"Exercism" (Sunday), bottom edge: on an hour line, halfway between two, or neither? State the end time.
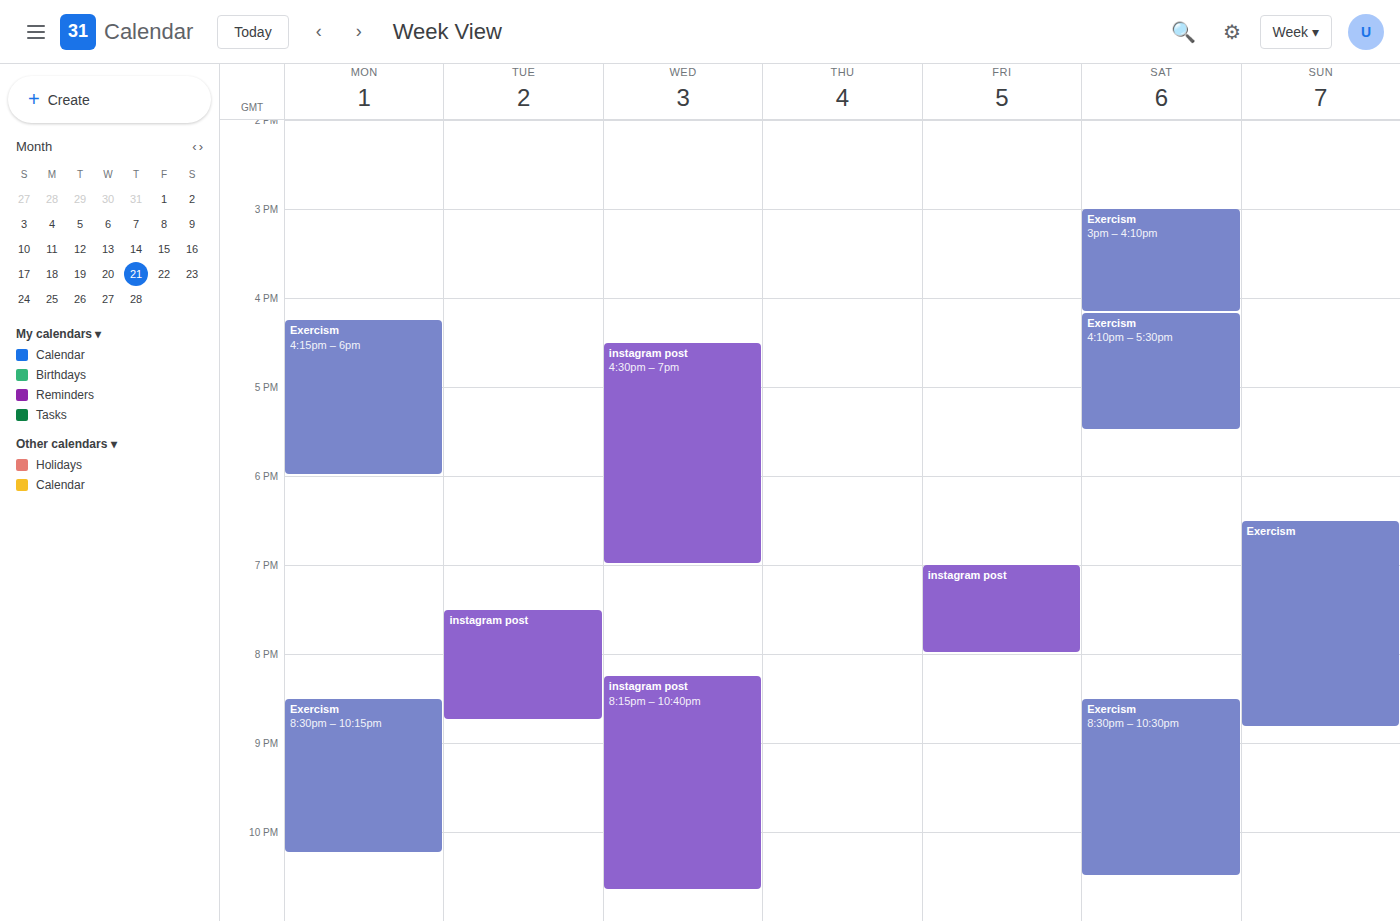
8:50 PM -- neither: 50 minutes below the 8 PM line and 10 minutes above the 9 PM line.